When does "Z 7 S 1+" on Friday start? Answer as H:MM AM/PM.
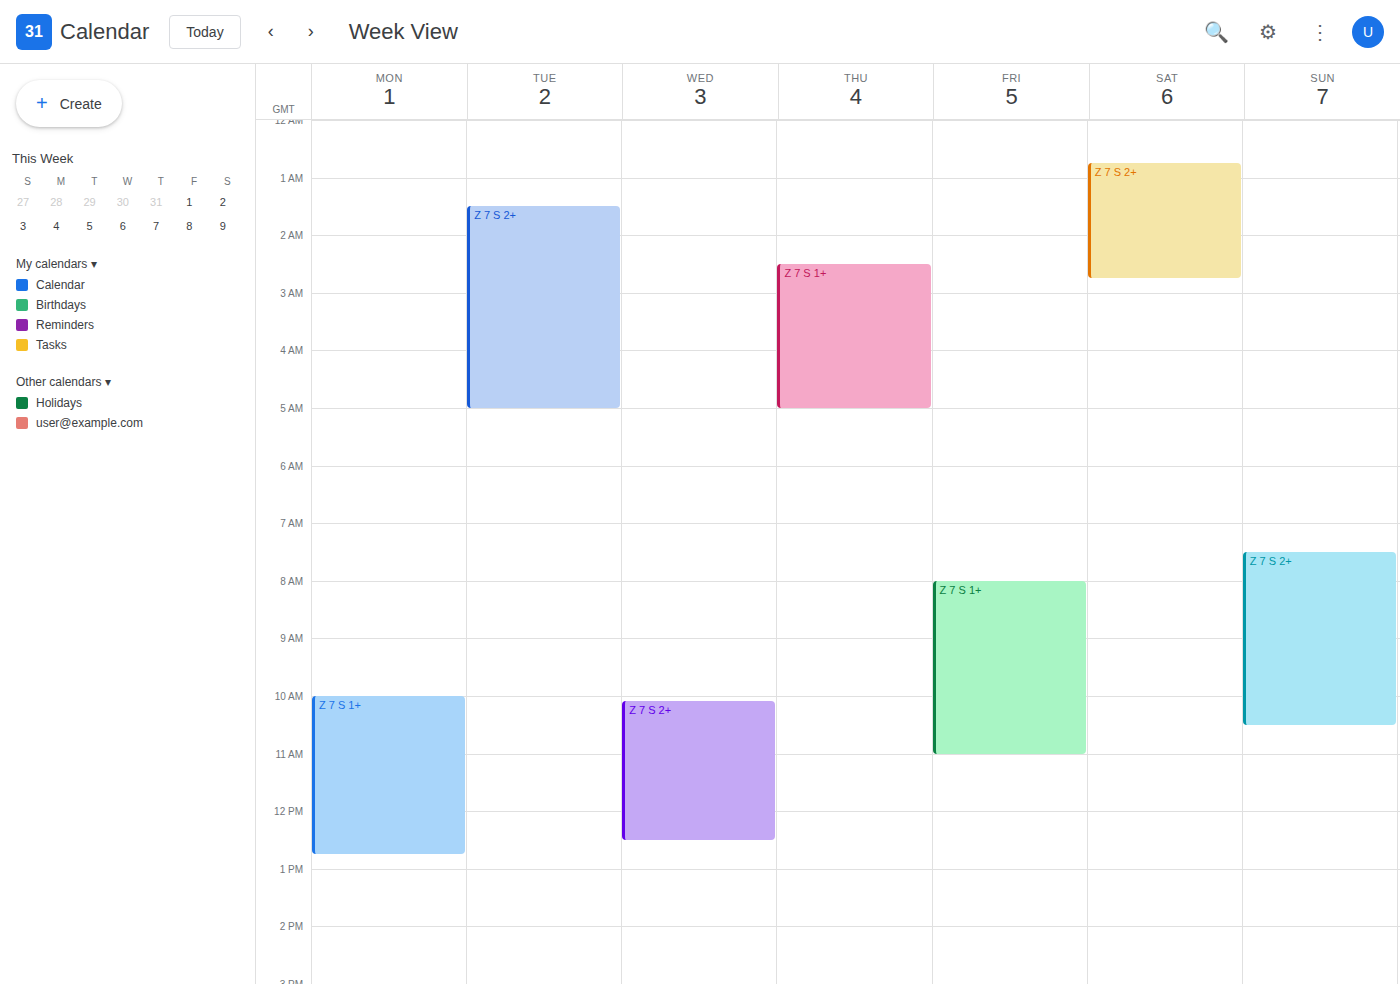
8:00 AM